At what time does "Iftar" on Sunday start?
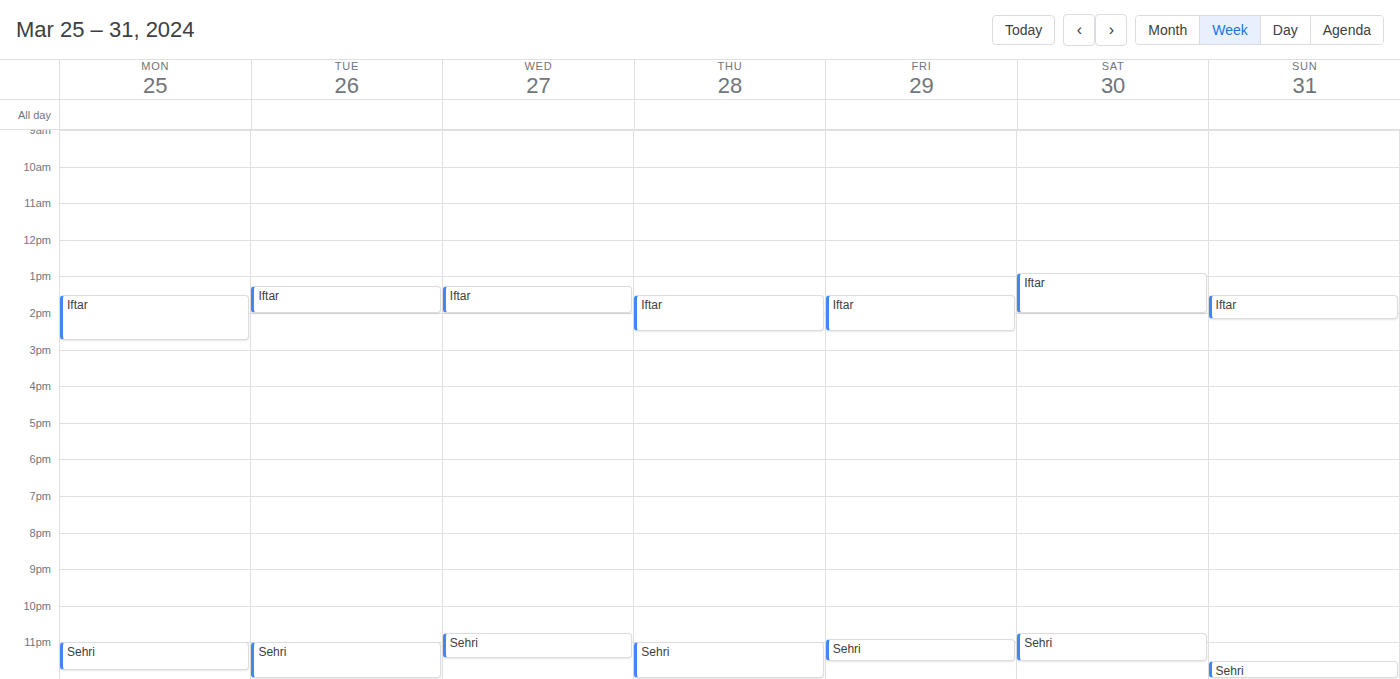
1:30 PM